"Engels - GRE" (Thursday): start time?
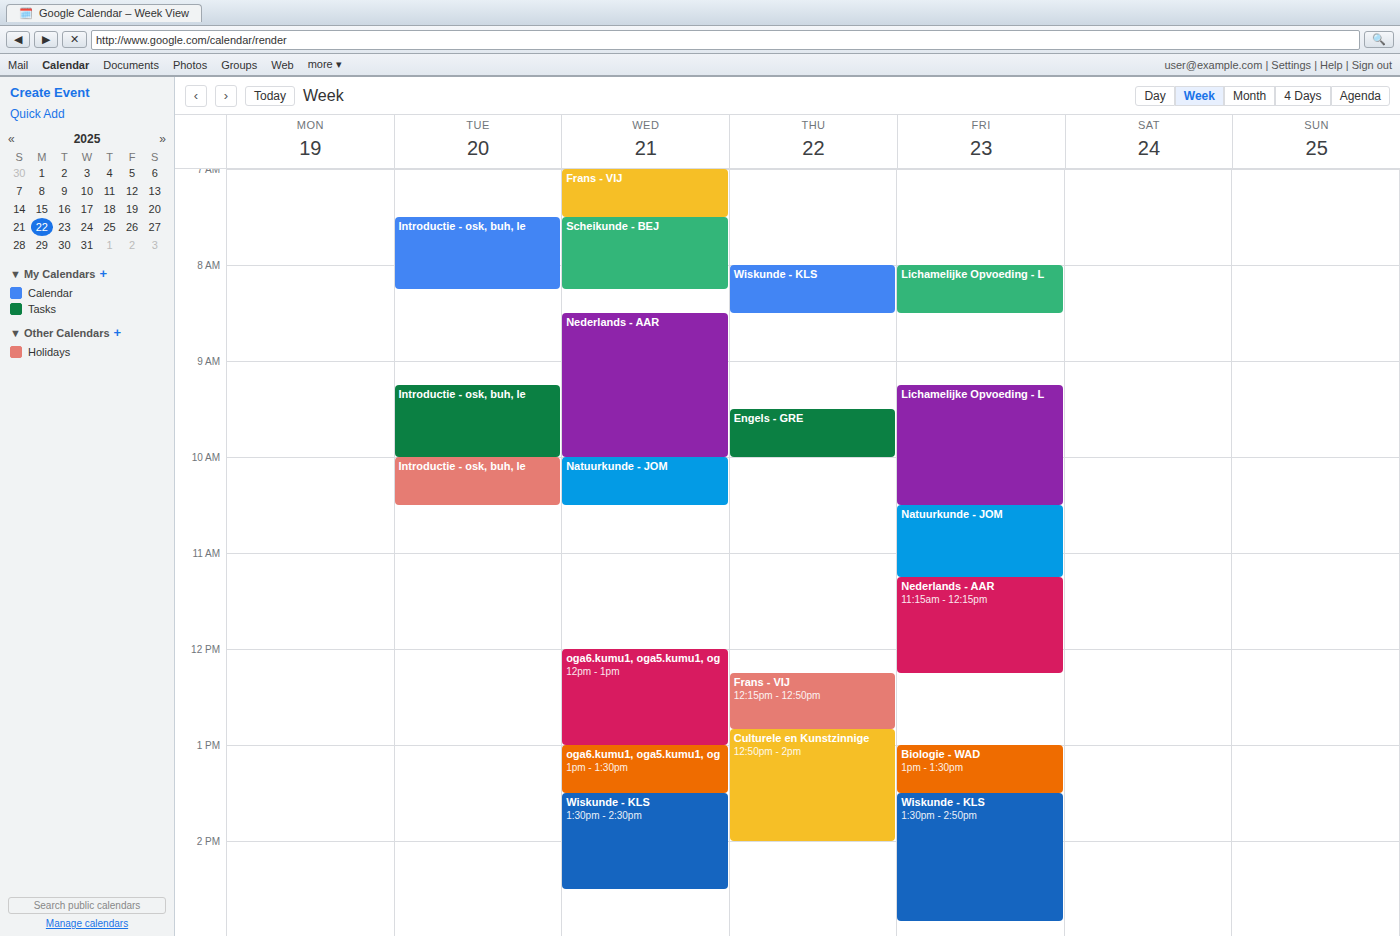
09:30